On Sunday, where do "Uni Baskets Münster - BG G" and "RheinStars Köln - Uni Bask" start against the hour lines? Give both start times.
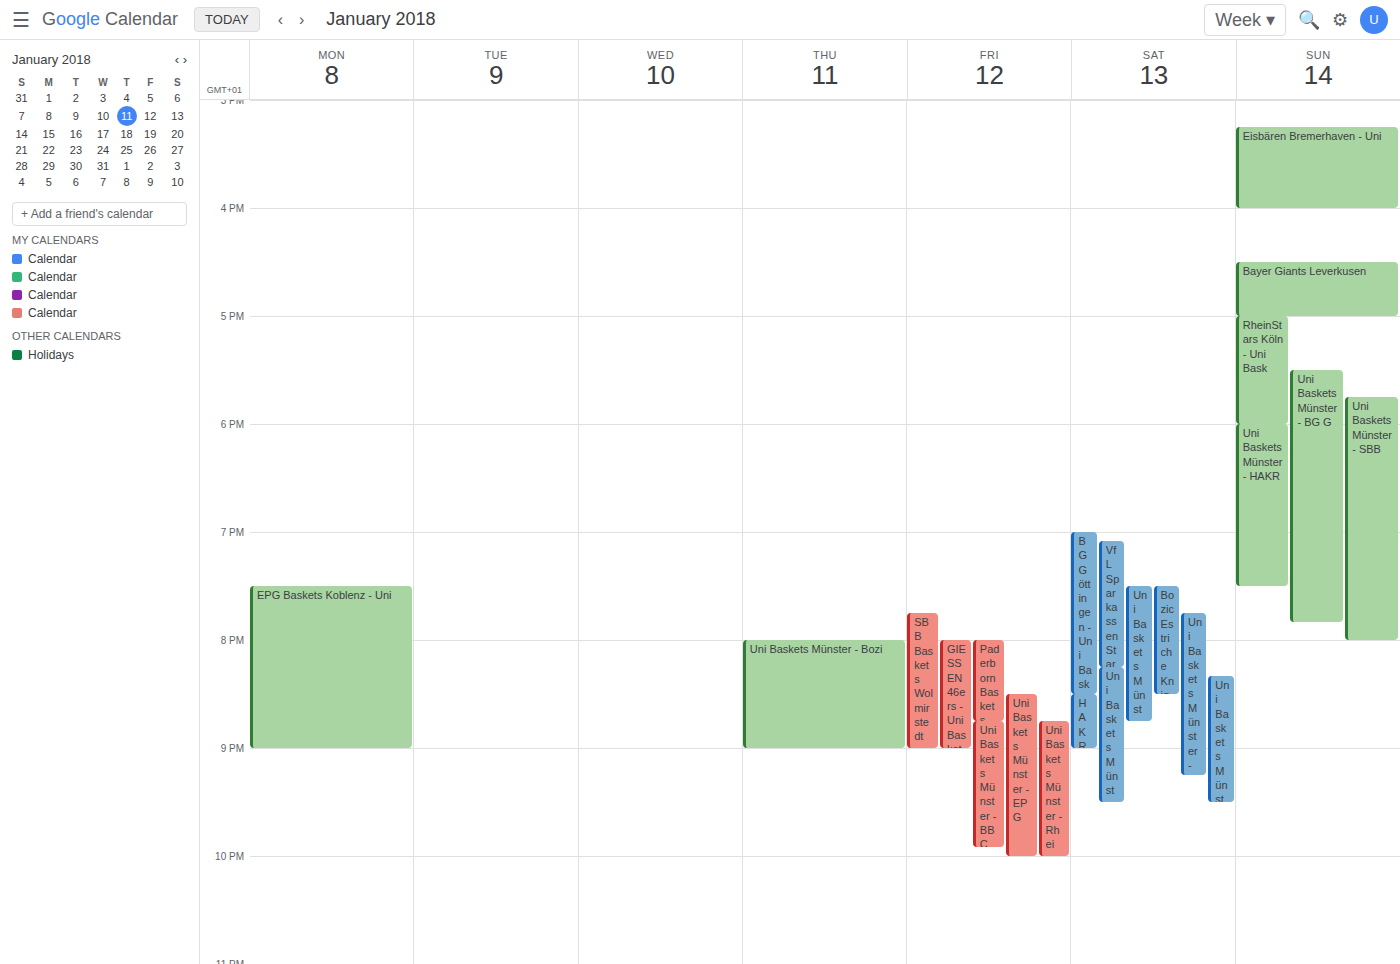
"Uni Baskets Münster - BG G": 5:30 PM, halfway between the 5 PM and 6 PM lines. "RheinStars Köln - Uni Bask": 5:00 PM, exactly on the 5 PM line.